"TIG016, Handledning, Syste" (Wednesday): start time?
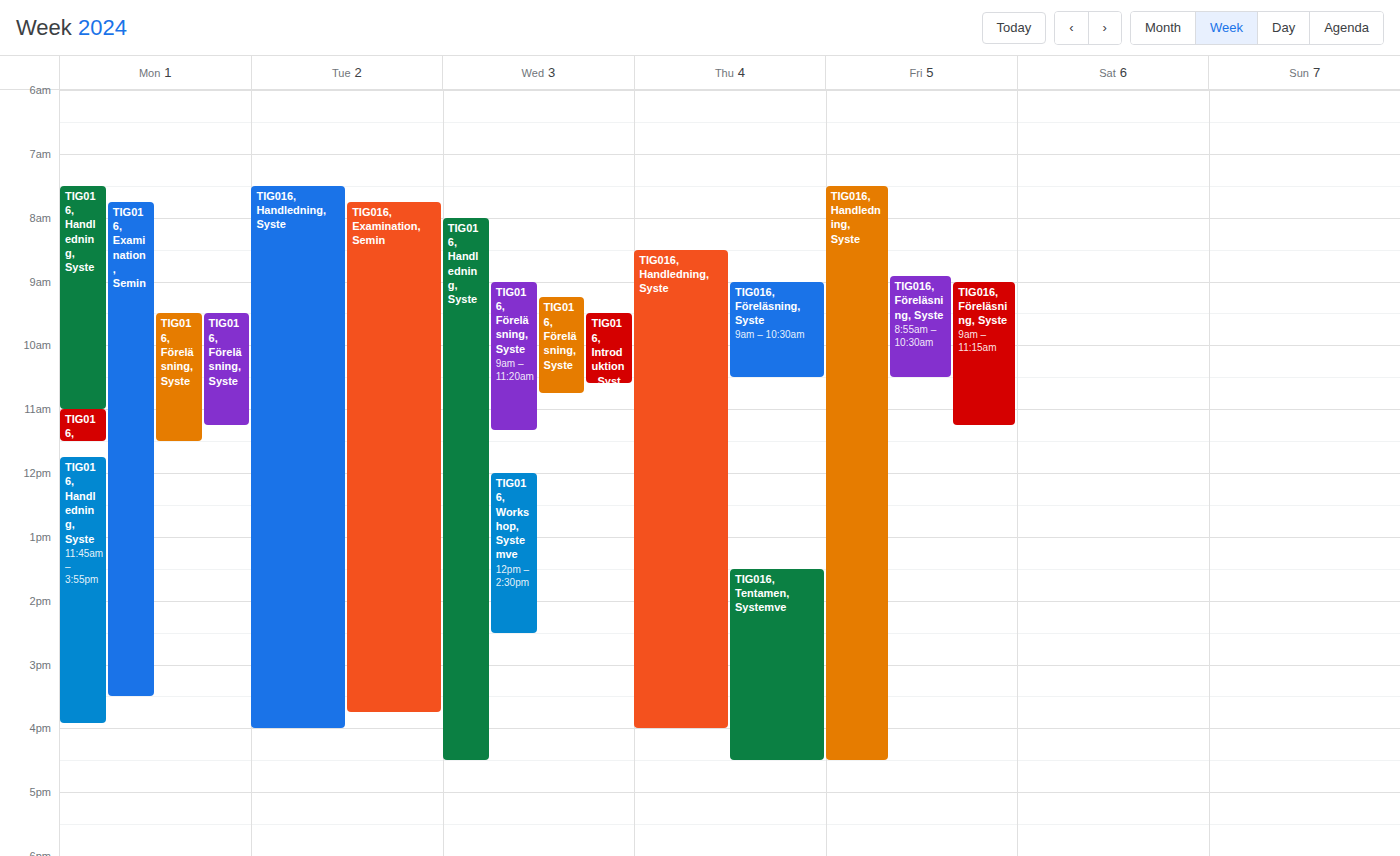
8:00 AM